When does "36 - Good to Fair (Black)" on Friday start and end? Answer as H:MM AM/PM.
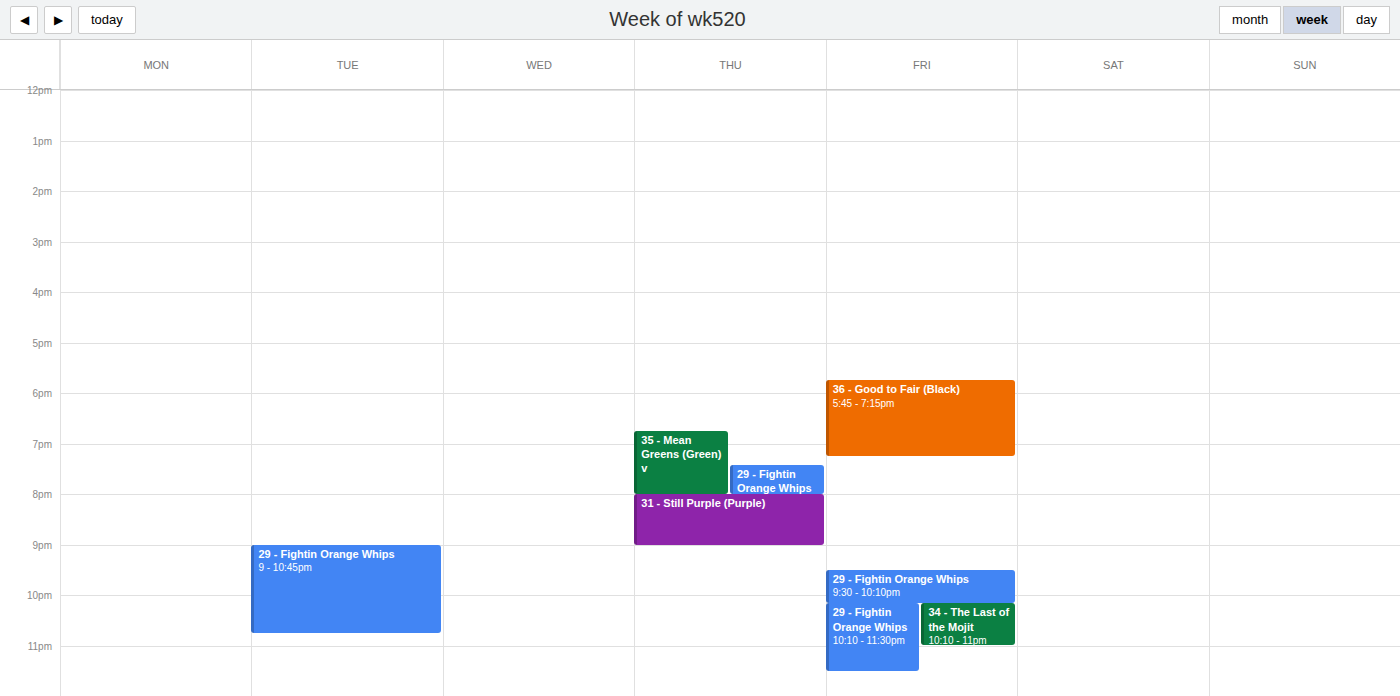
5:45 PM to 7:15 PM